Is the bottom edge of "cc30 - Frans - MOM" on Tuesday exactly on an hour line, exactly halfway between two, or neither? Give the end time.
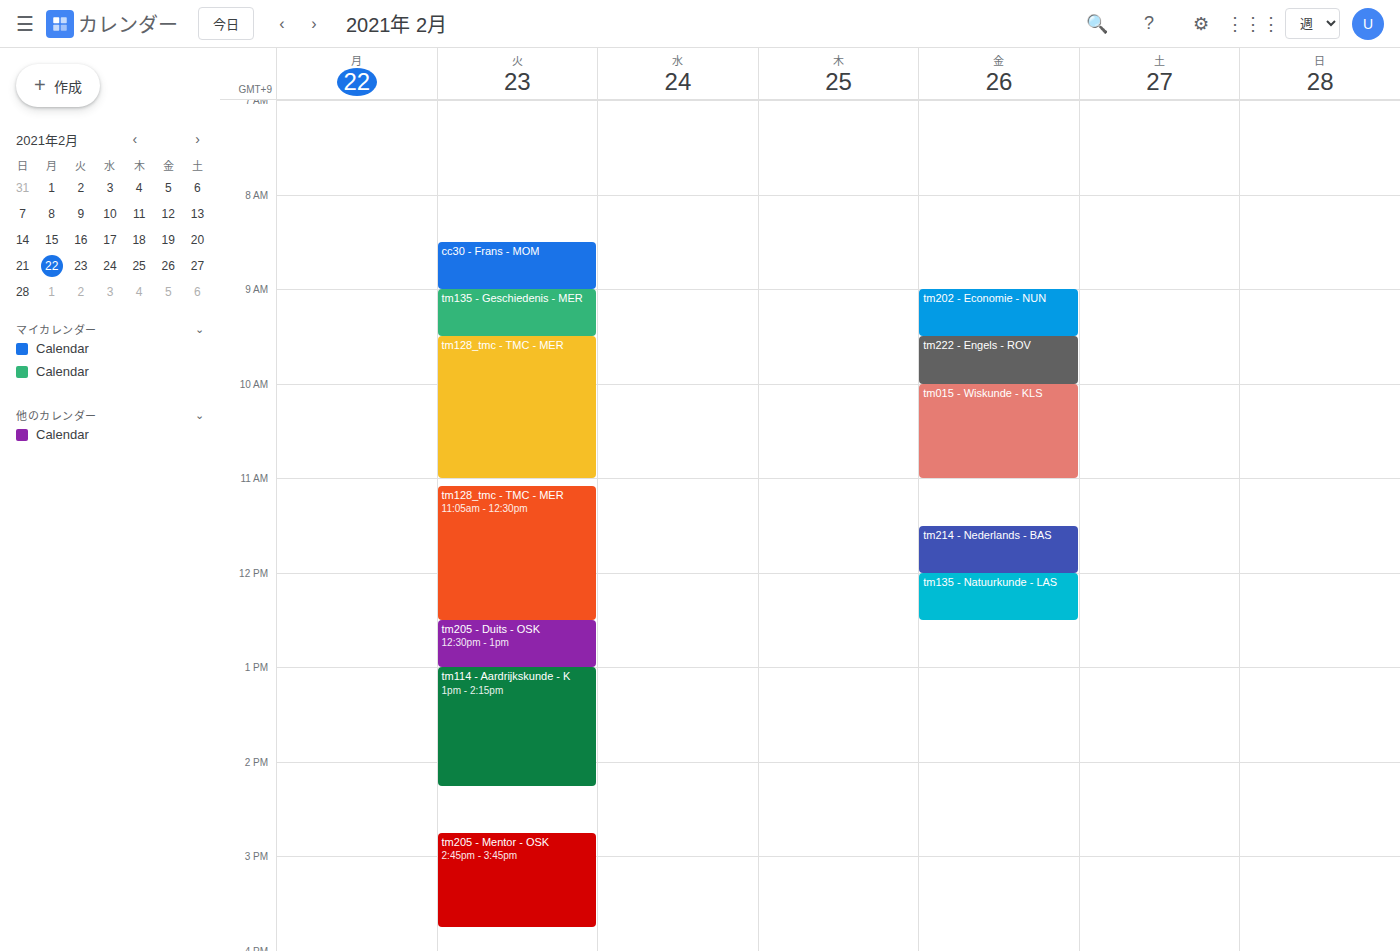
9:00 AM -- exactly on the 9 AM line.